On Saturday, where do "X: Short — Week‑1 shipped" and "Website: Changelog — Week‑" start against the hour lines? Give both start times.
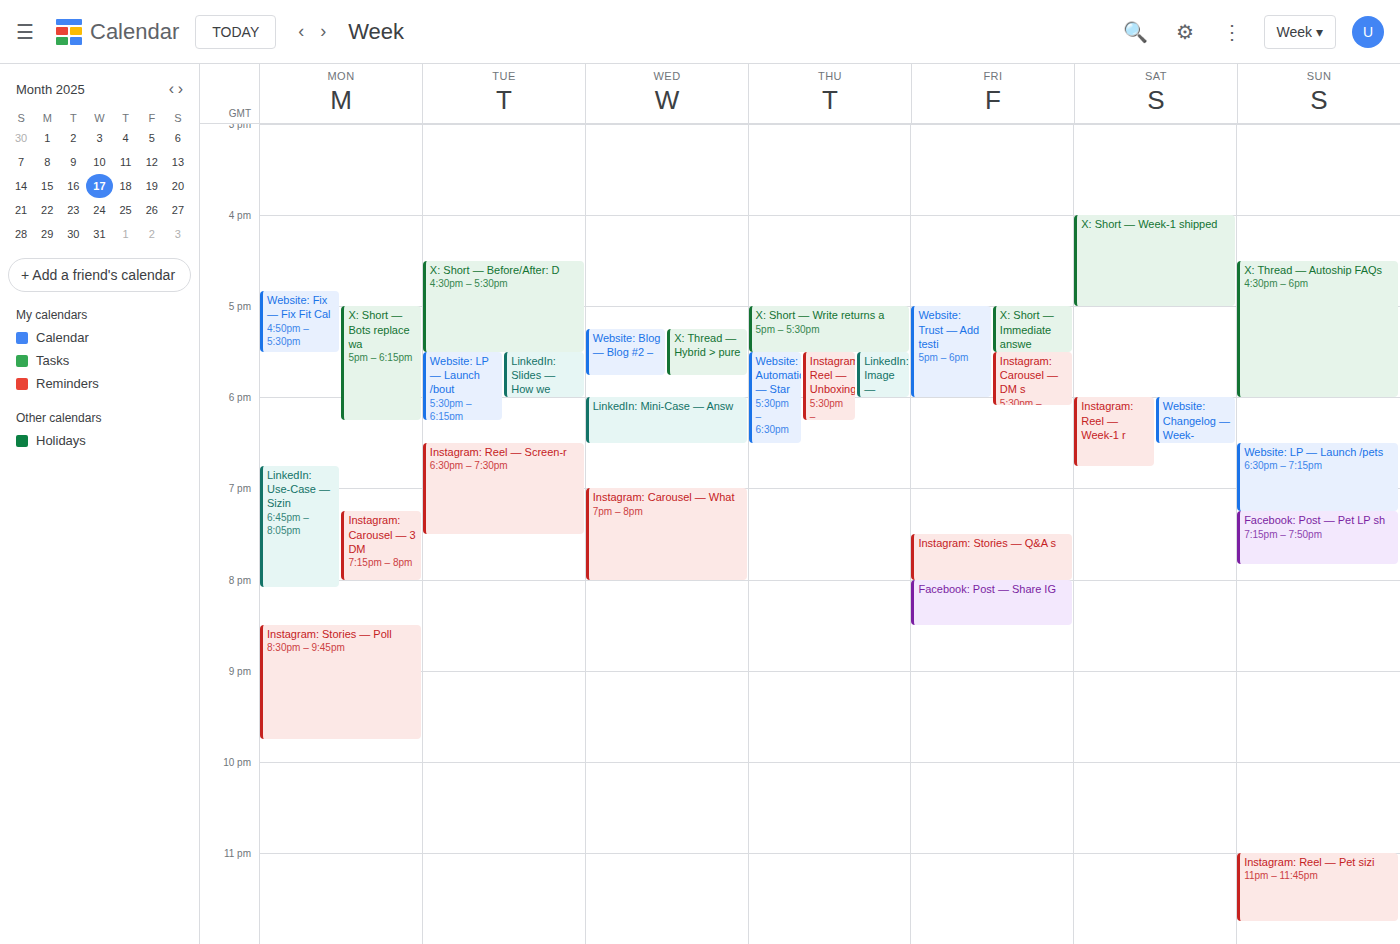
"X: Short — Week‑1 shipped": 4:00 PM, exactly on the 4 PM line. "Website: Changelog — Week‑": 6:00 PM, exactly on the 6 PM line.